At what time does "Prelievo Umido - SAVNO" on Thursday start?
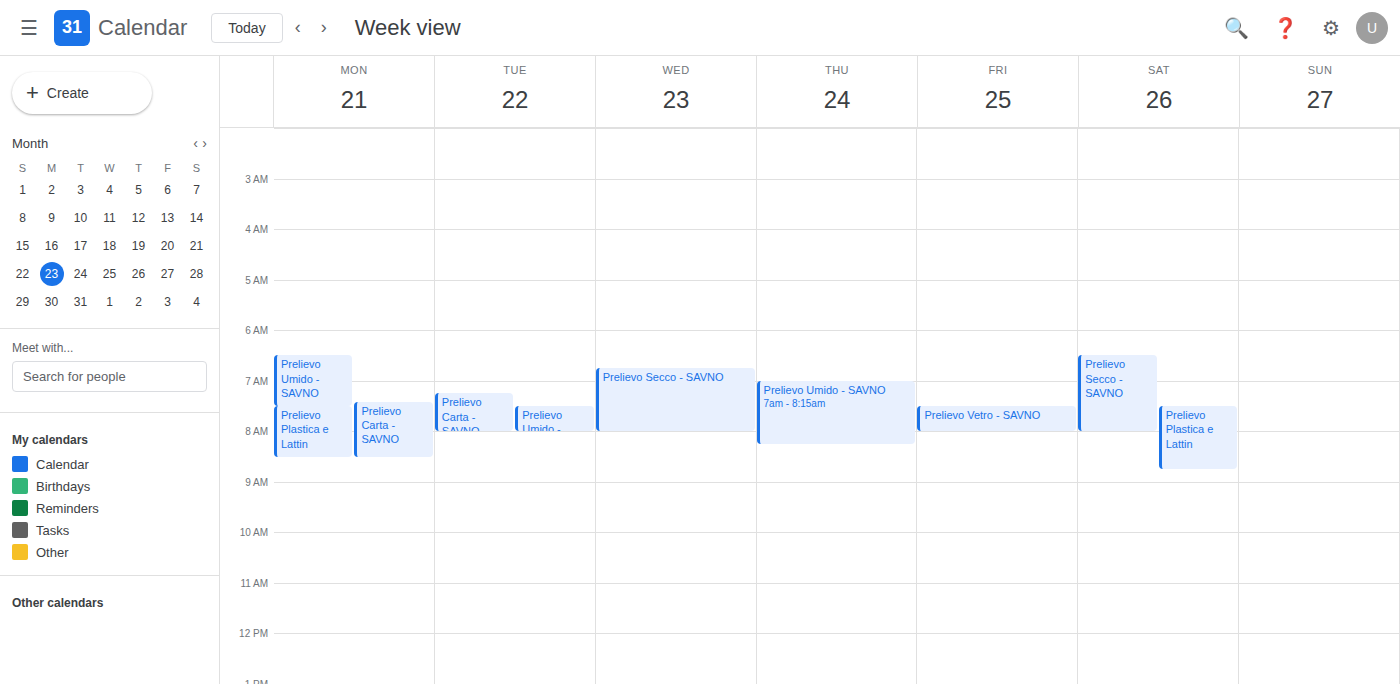
7:00 AM